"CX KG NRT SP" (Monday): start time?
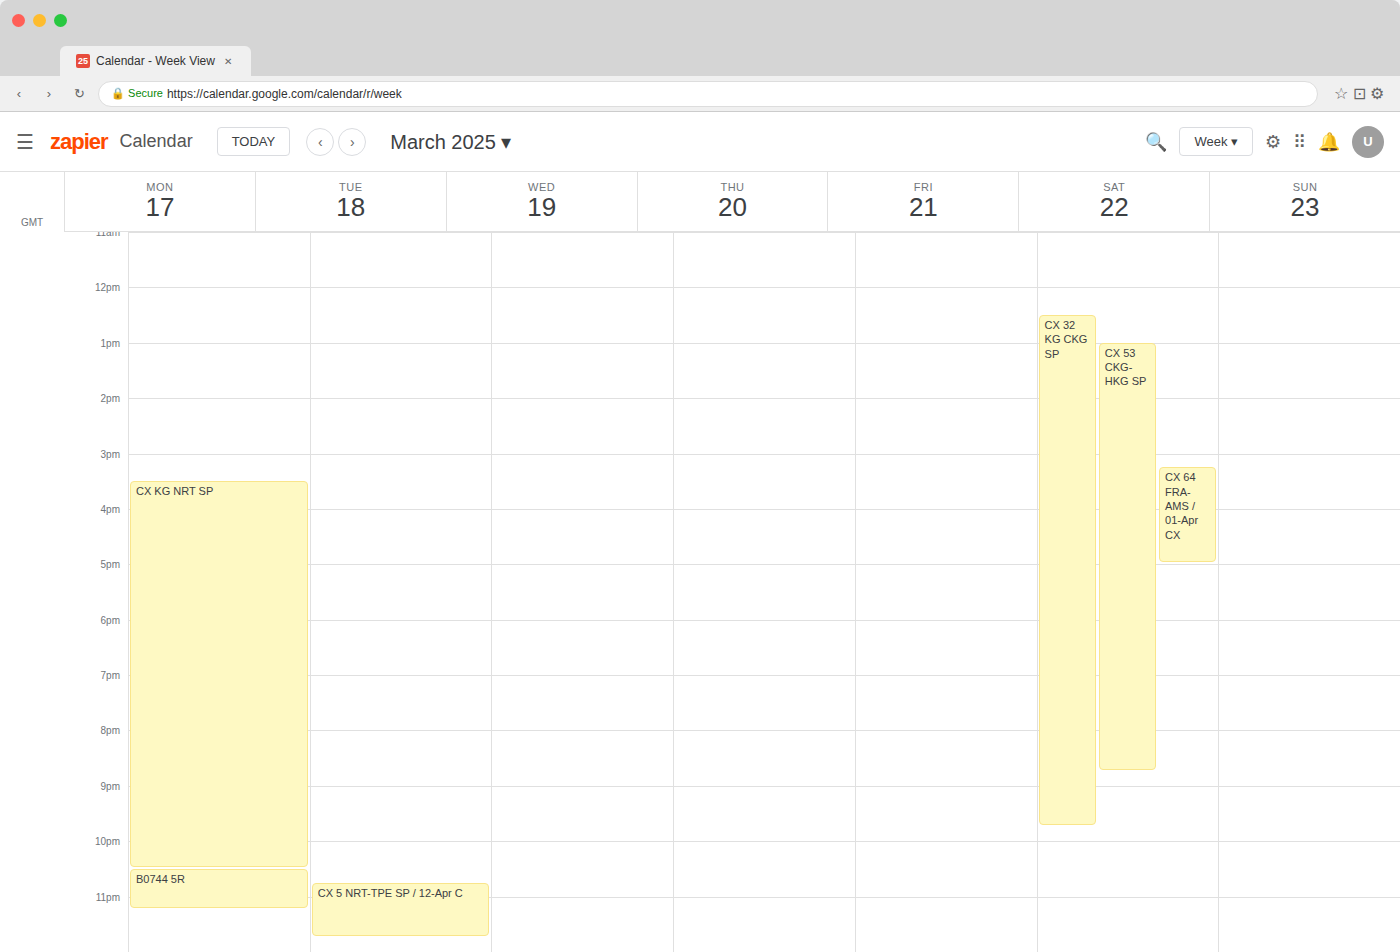
15:30